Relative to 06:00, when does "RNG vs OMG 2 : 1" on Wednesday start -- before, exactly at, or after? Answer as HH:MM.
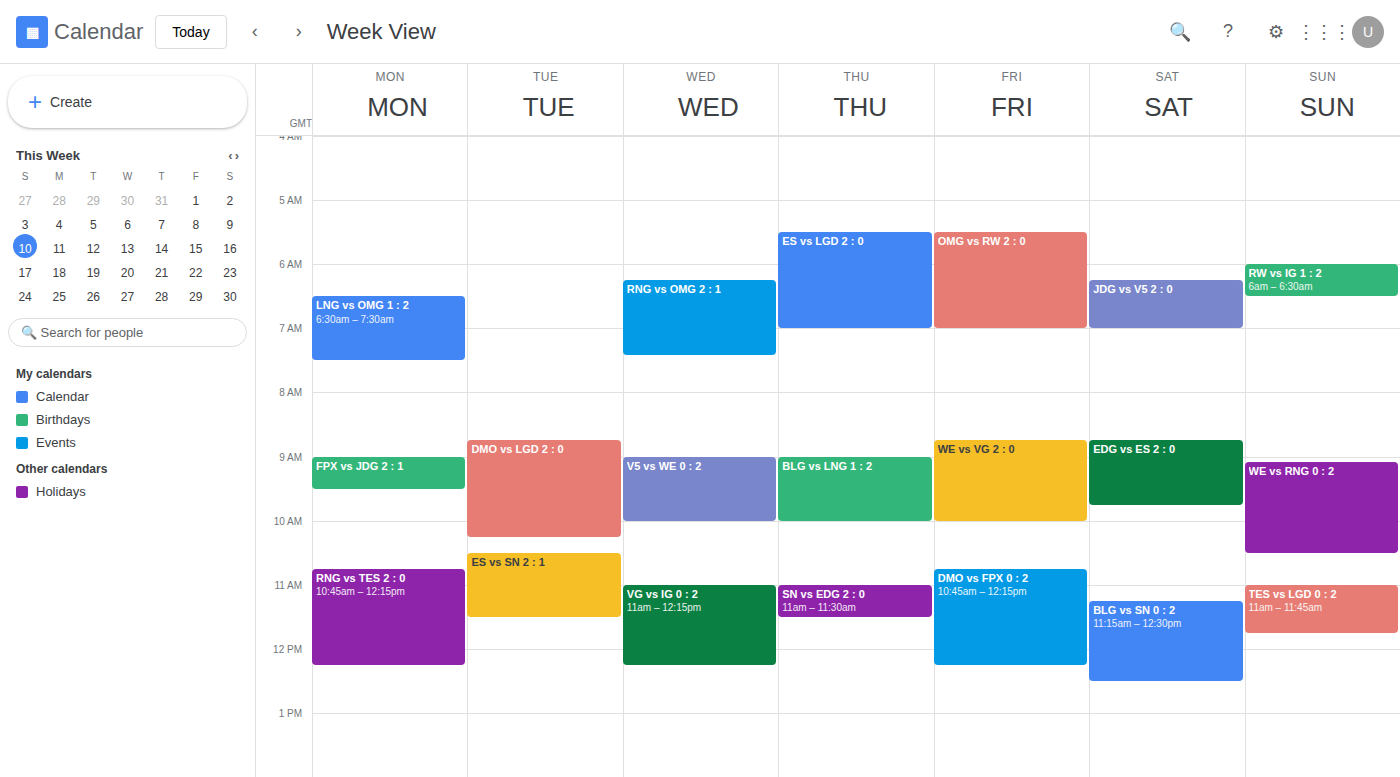
06:15 -- after 06:00, 15 minutes below the 06:00 line.